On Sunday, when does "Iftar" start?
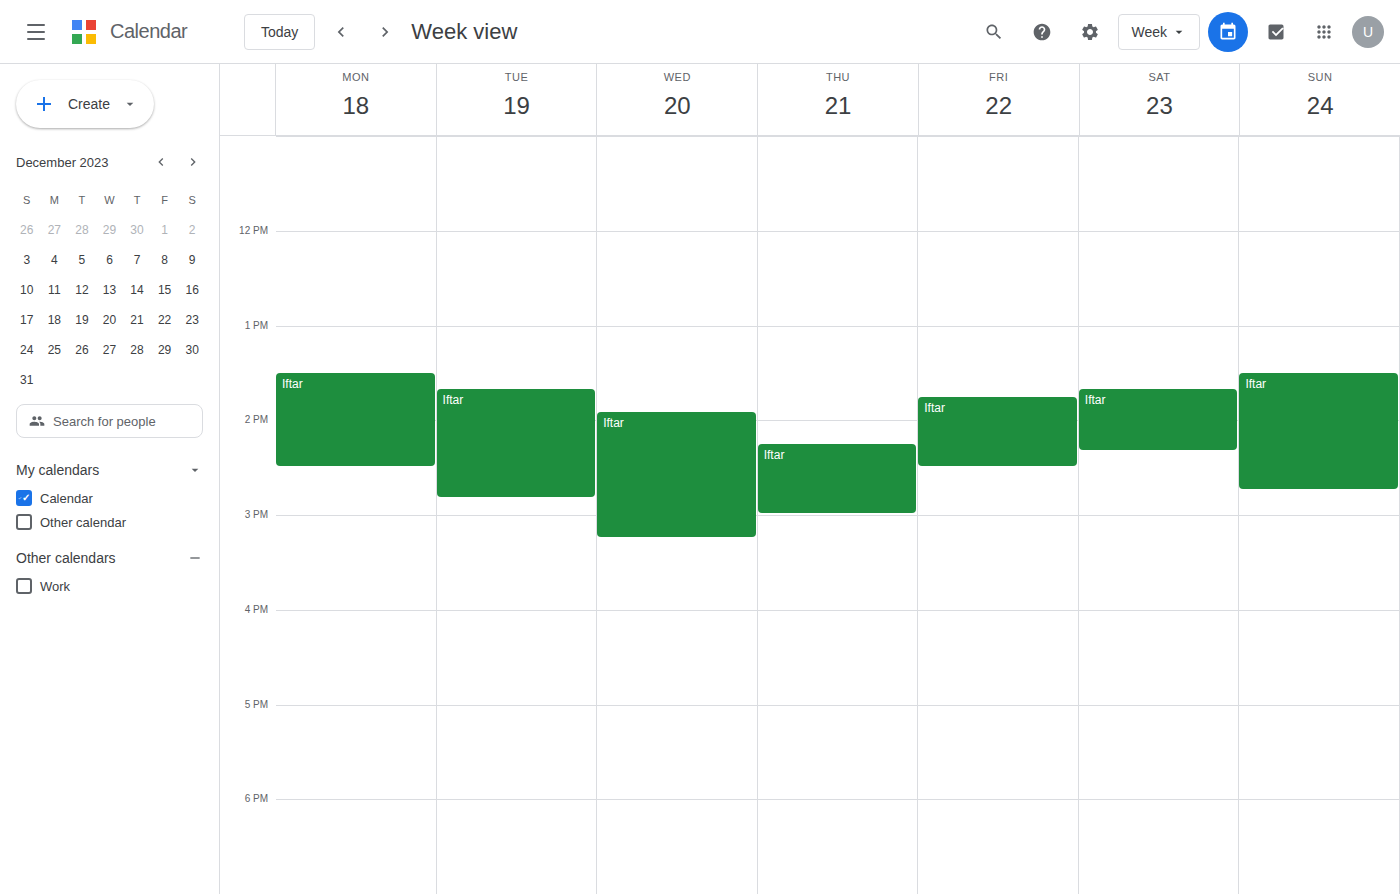
1:30 PM